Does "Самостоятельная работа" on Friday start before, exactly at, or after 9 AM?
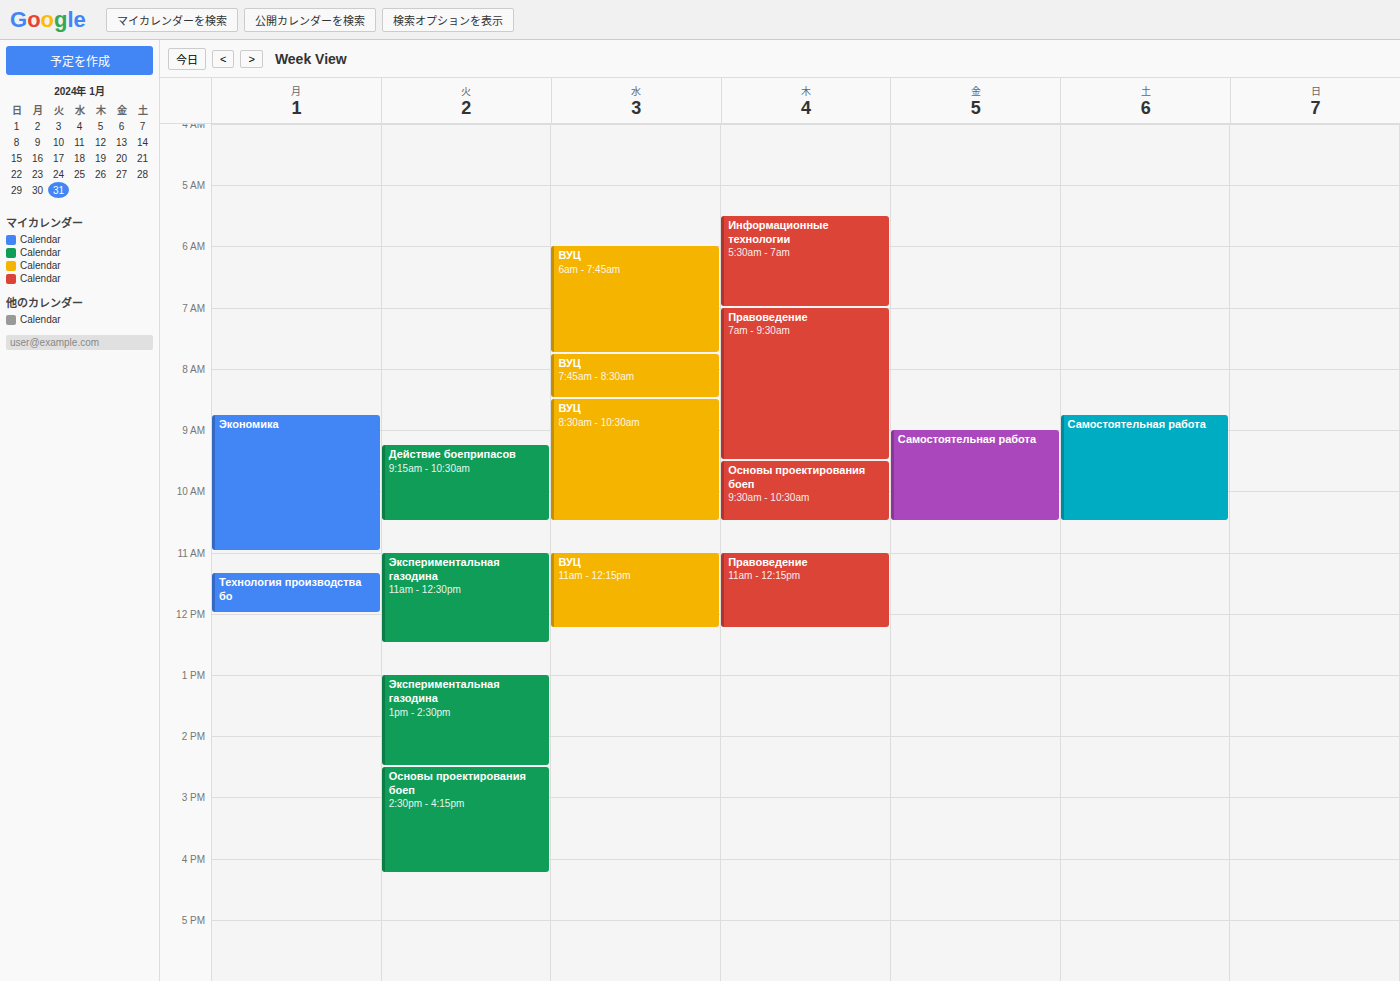
9:00 AM -- exactly at 9 AM, on the 9 AM line.